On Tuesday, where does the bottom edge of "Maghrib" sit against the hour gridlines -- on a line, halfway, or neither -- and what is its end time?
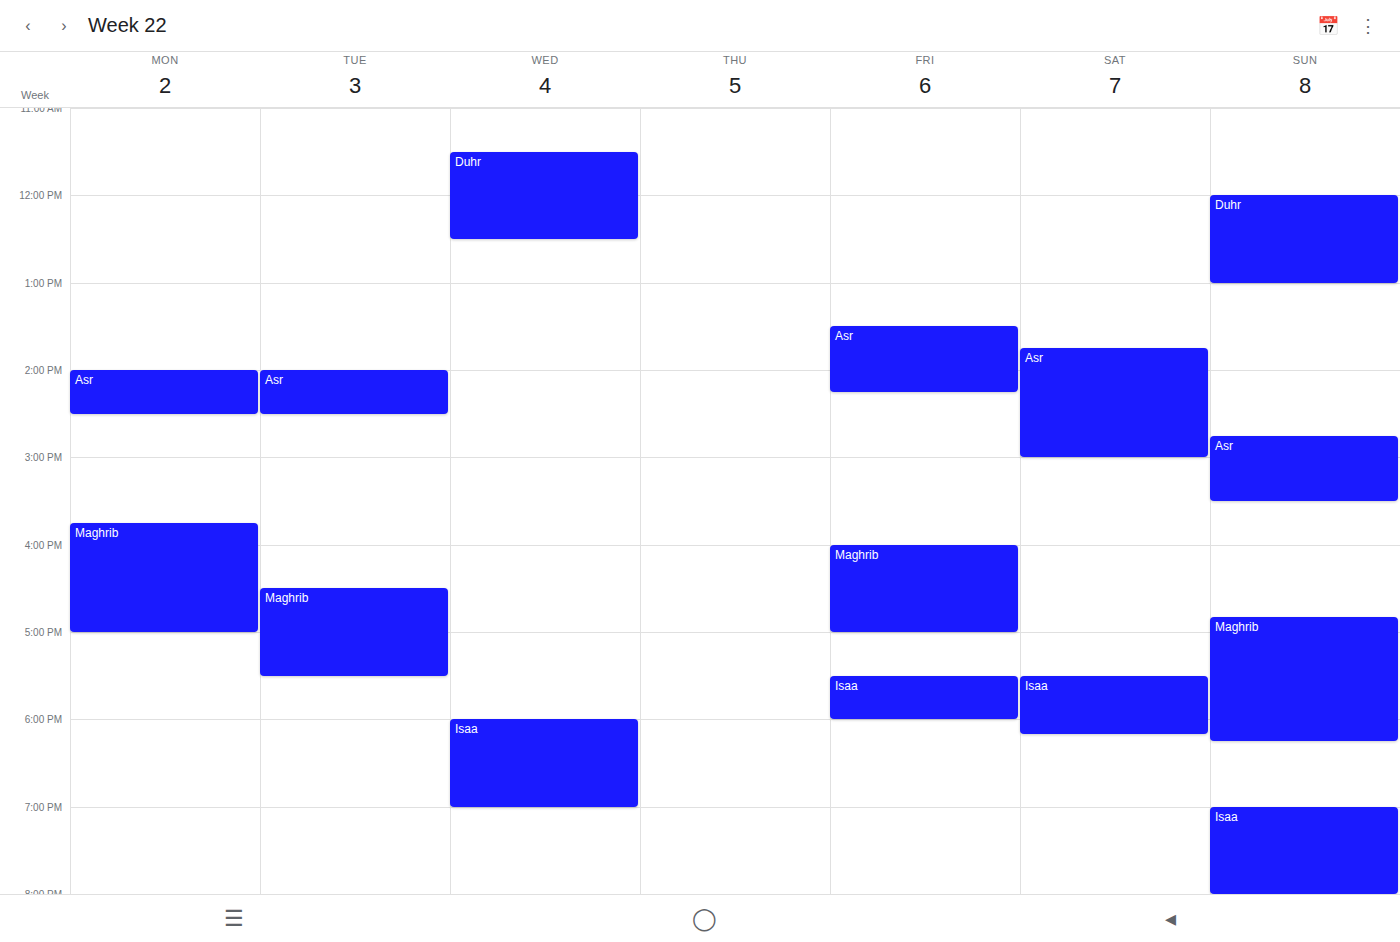
17:30 -- halfway between the 17:00 and 18:00 lines.